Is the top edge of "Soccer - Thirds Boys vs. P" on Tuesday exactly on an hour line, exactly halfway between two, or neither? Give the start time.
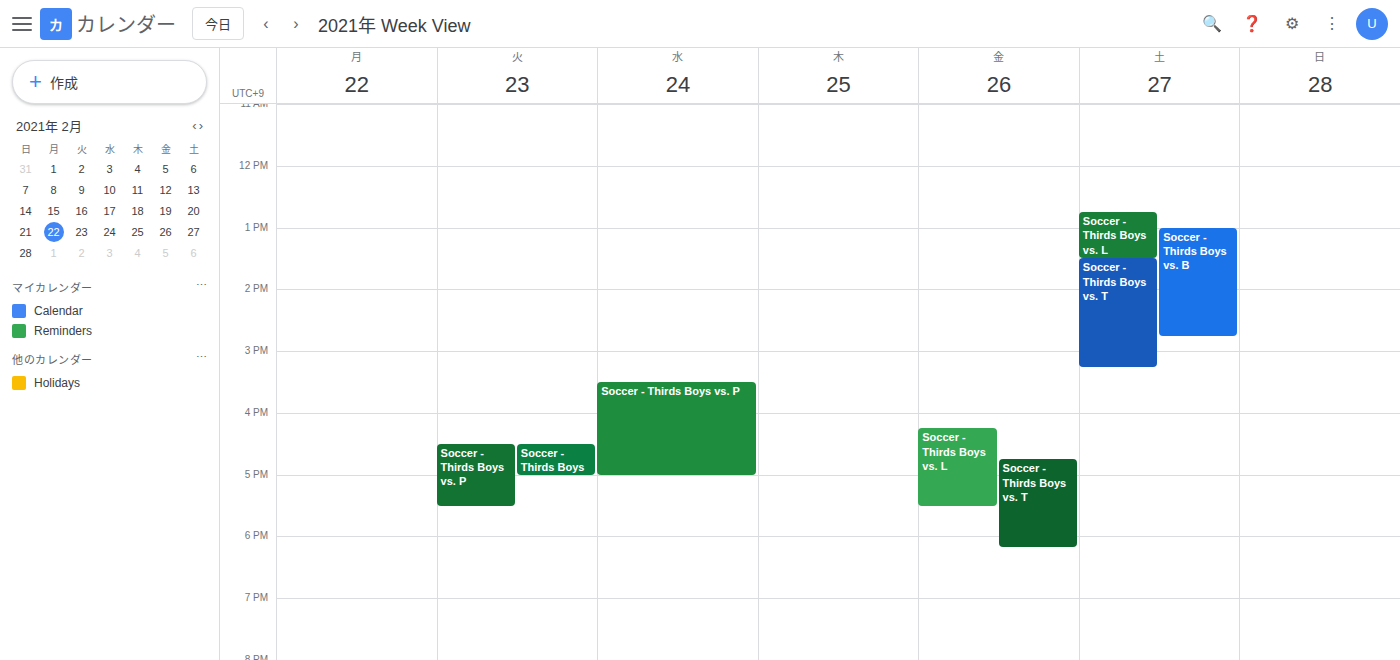
4:30 PM -- halfway between the 4 PM and 5 PM lines.